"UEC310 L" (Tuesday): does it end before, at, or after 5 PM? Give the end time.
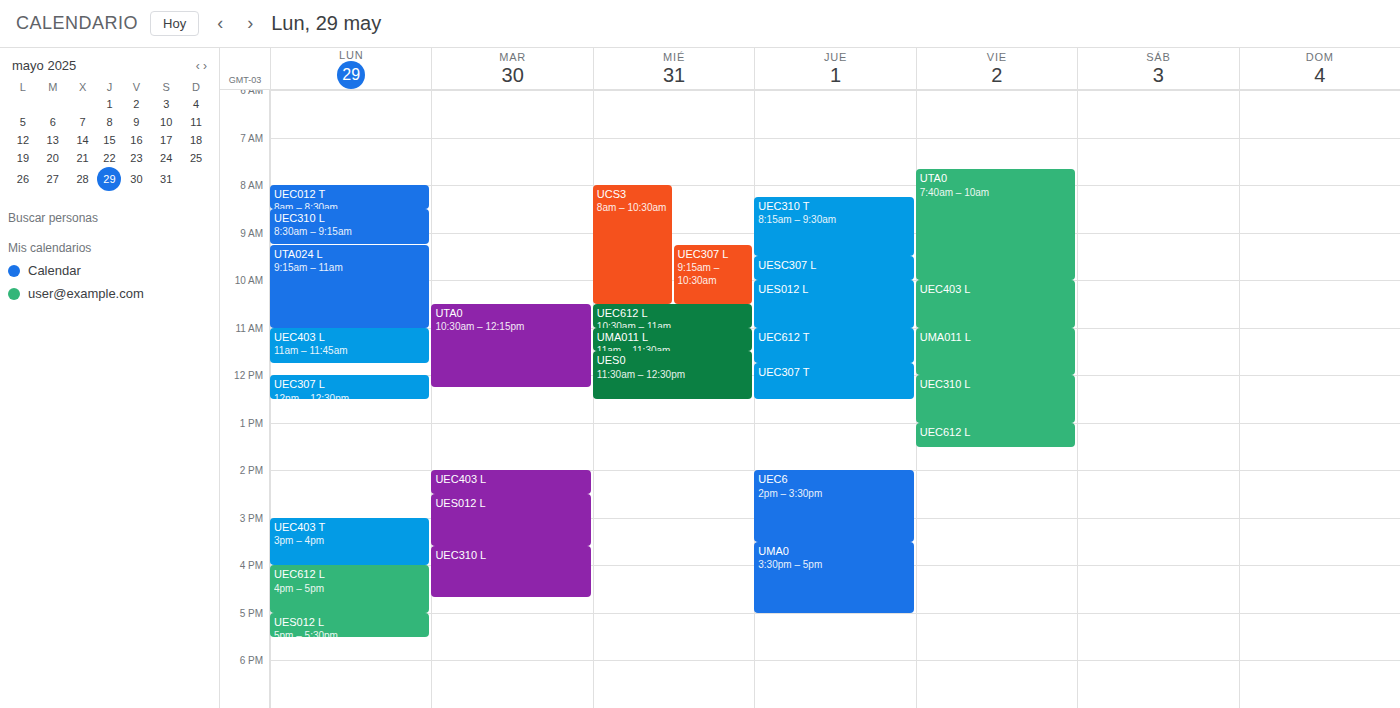
4:40 PM -- before 5 PM, 20 minutes above the 5 PM line.